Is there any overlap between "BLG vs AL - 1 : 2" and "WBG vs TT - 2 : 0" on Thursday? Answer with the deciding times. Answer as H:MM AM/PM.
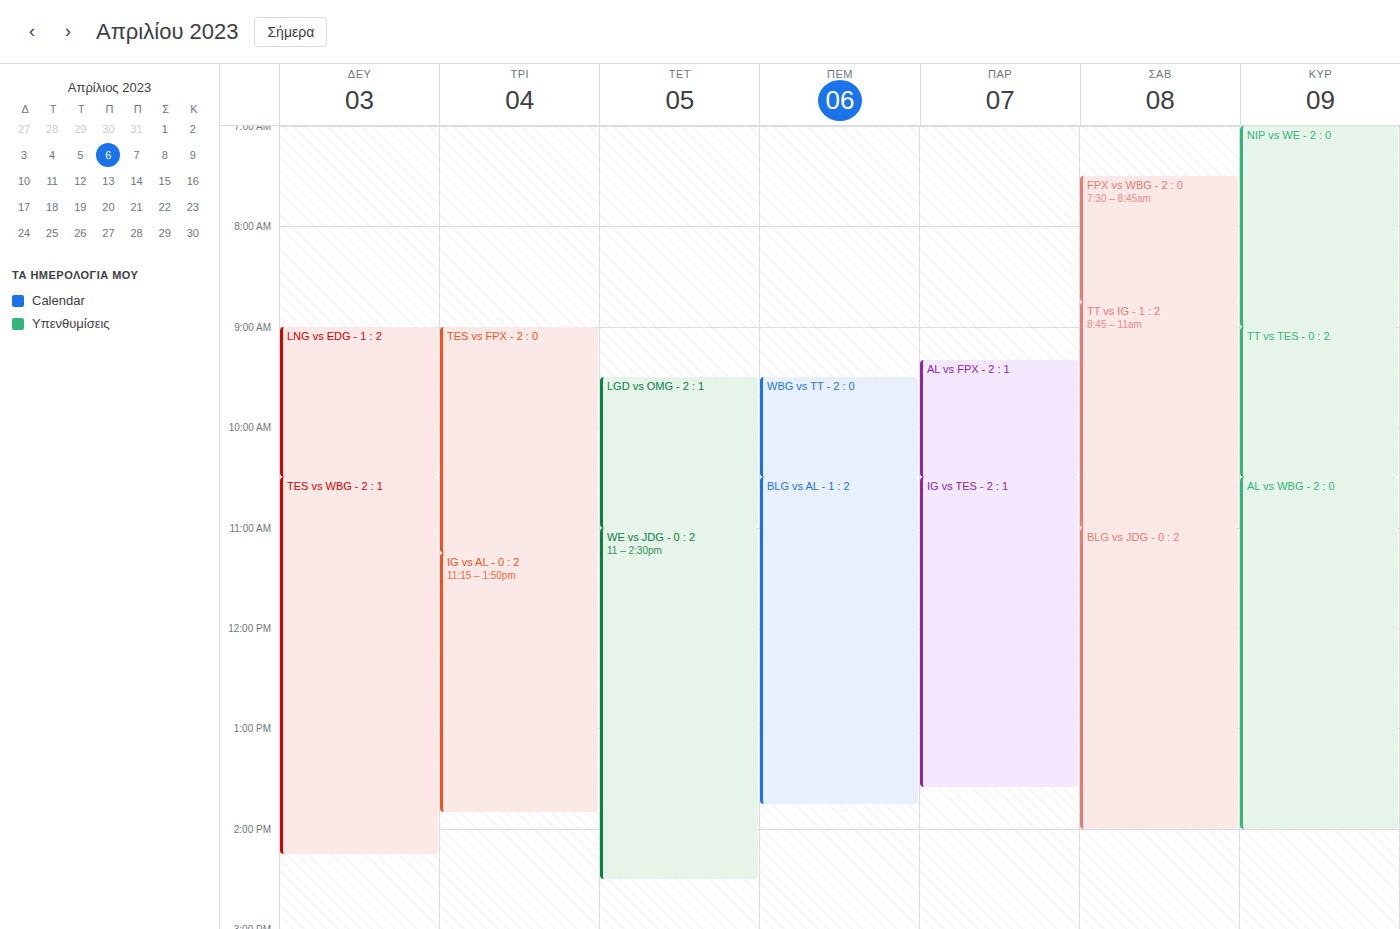
"WBG vs TT - 2 : 0" ends at 10:30 AM, exactly when "BLG vs AL - 1 : 2" starts -- they touch but do not overlap.